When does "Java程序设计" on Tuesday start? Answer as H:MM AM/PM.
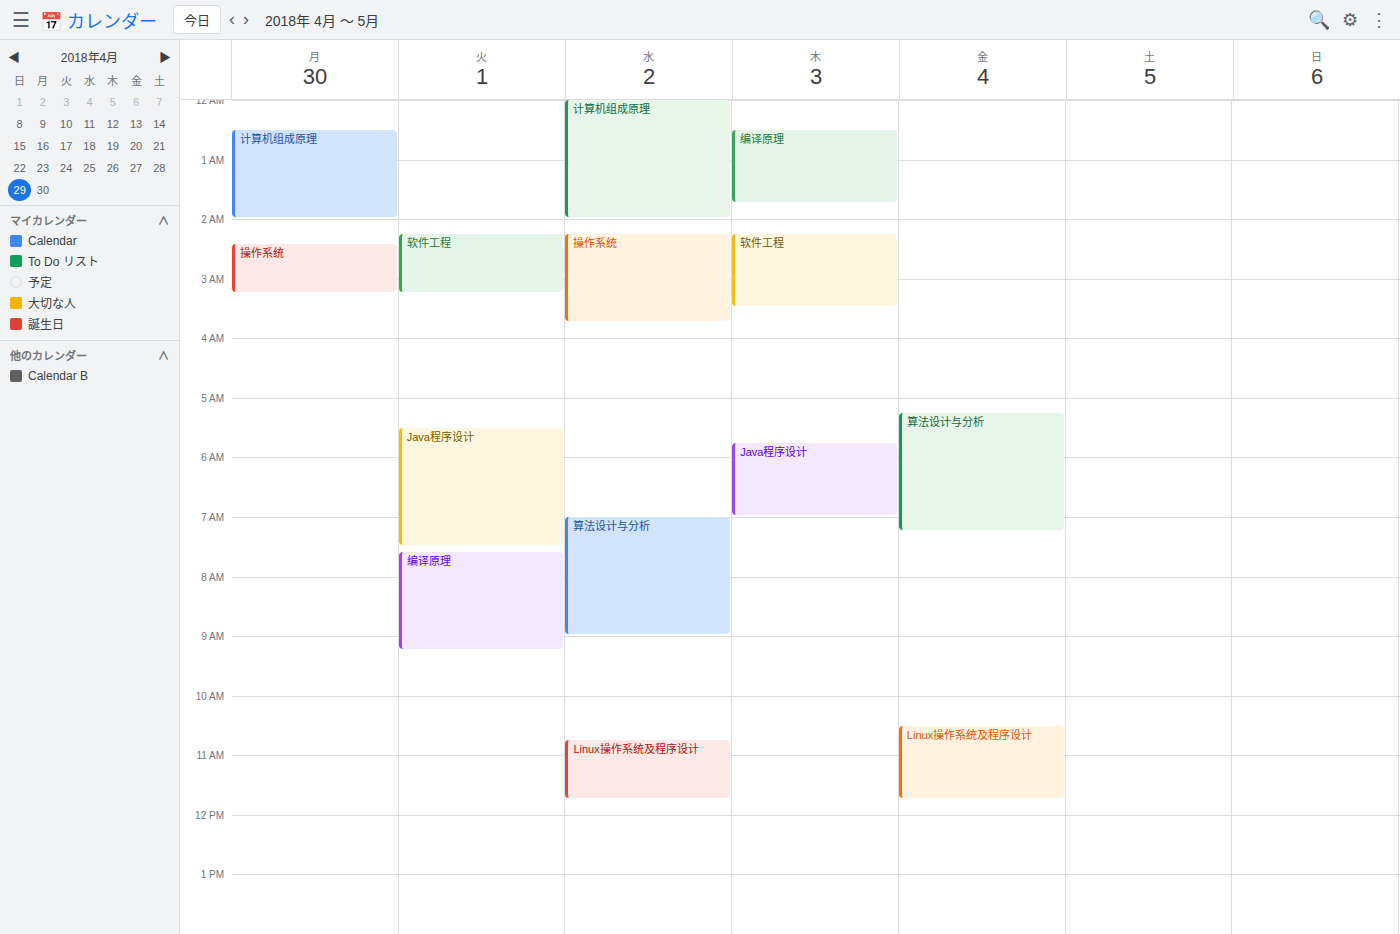
5:30 AM